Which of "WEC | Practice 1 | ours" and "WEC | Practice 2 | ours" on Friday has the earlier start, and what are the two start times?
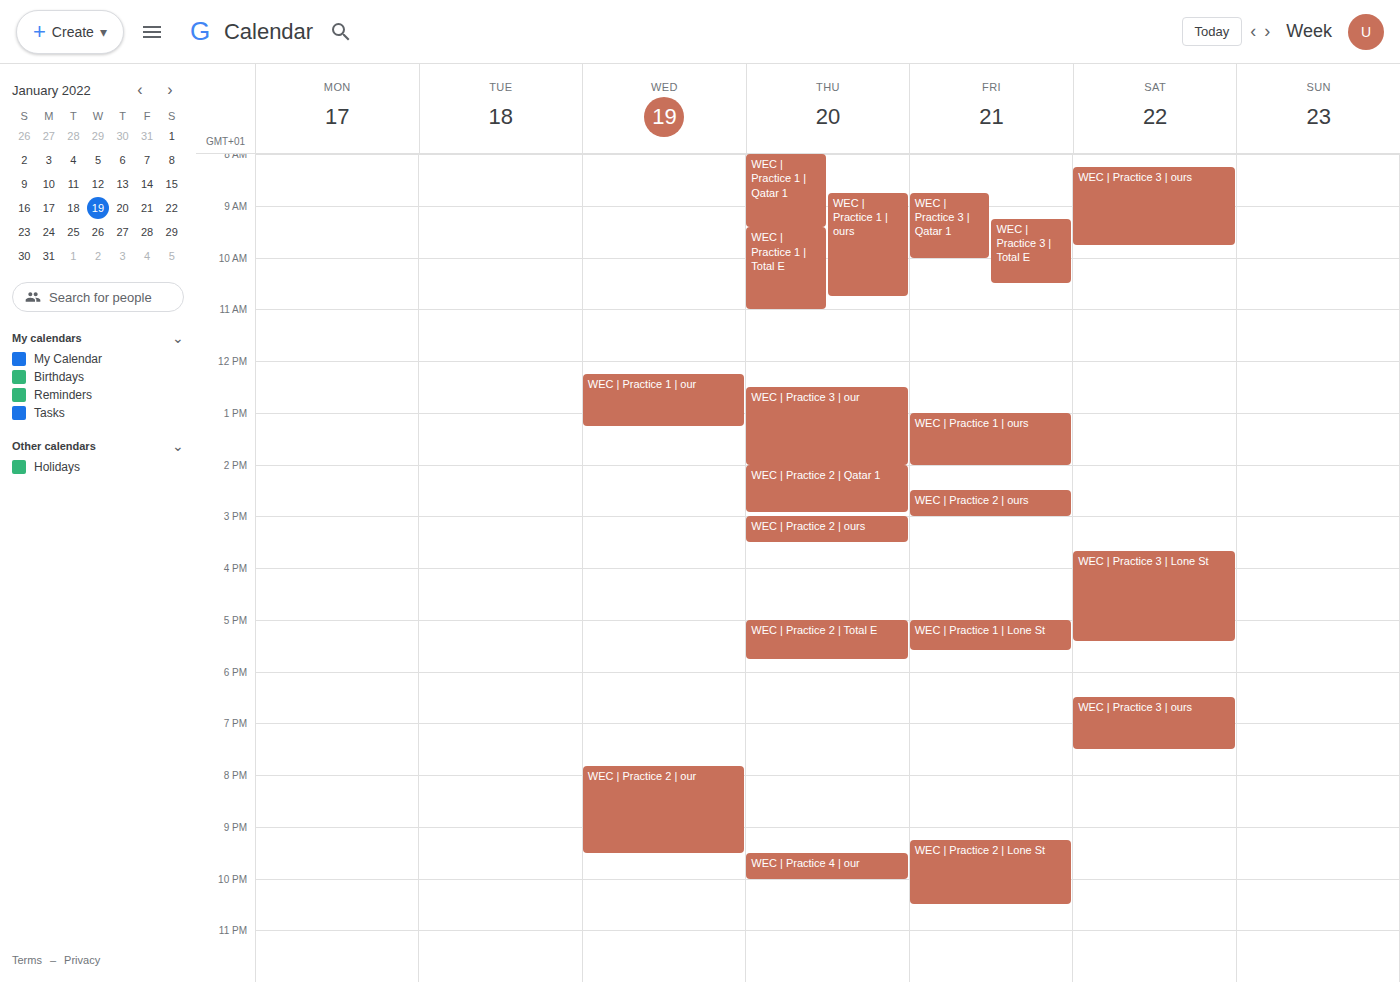
"WEC | Practice 1 | ours" 1:00 PM; "WEC | Practice 2 | ours" 2:30 PM.